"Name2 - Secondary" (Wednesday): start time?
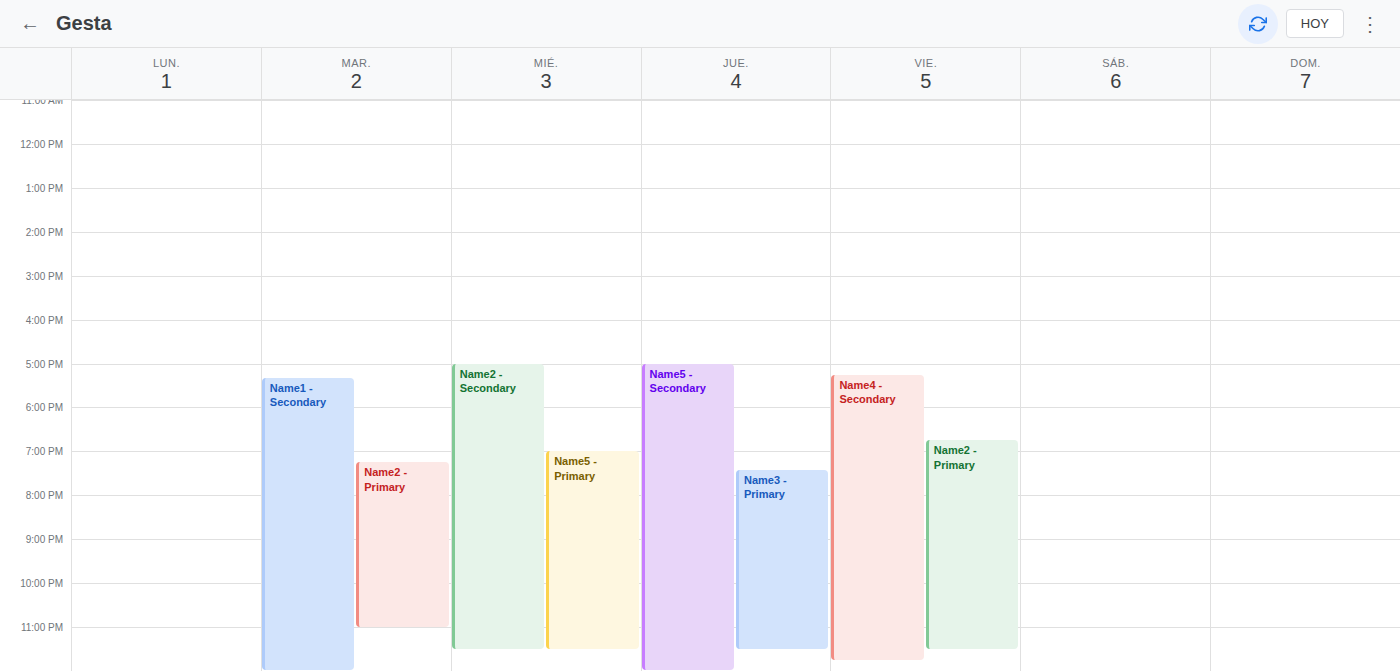
5:00 PM